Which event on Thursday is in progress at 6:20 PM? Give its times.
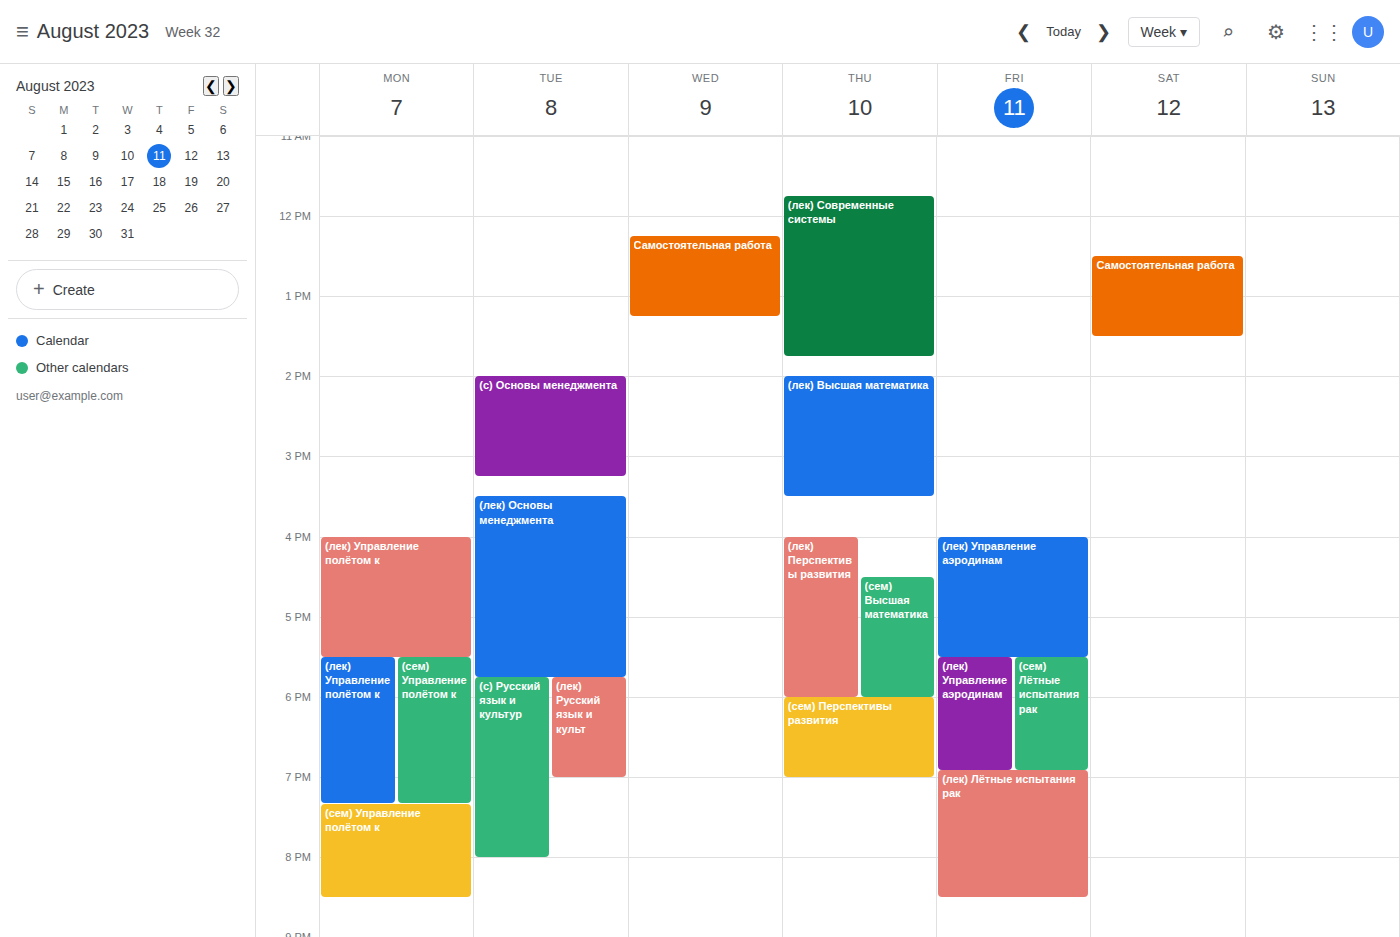
"(сем) Перспективы развития", 6:00 PM to 7:00 PM